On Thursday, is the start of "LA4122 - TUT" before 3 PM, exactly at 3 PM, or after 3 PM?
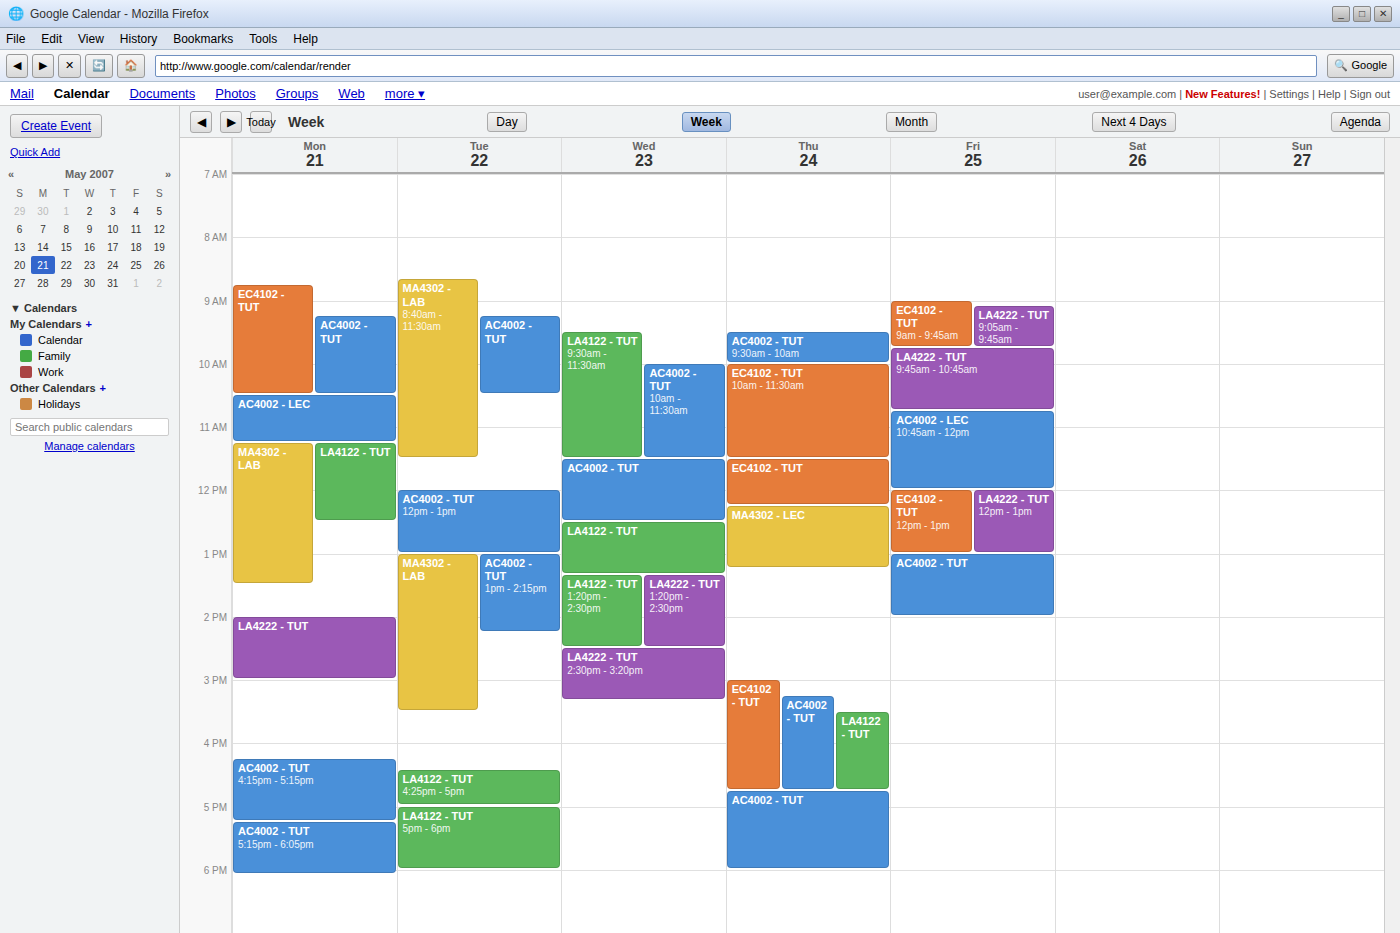
3:30 PM -- after 3 PM, 30 minutes below the 3 PM line.